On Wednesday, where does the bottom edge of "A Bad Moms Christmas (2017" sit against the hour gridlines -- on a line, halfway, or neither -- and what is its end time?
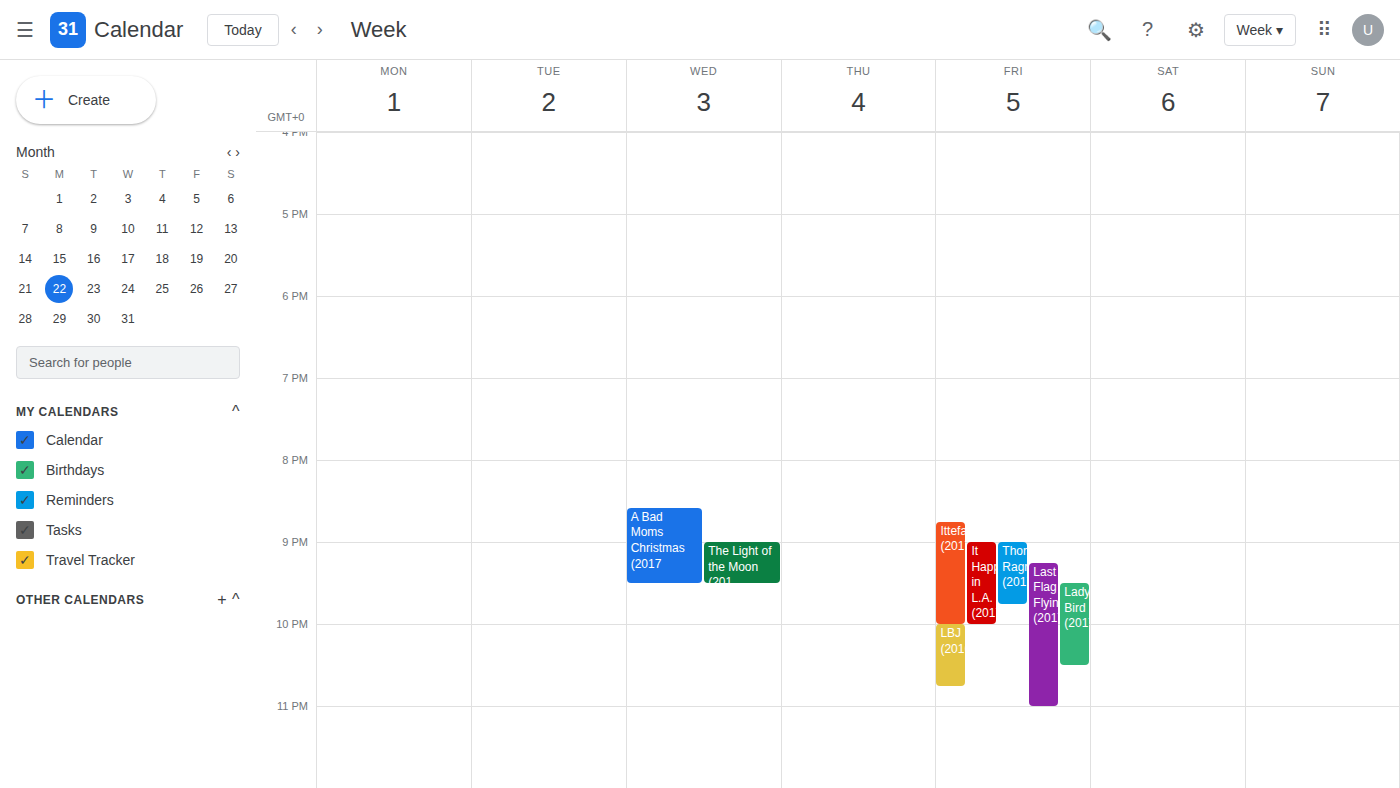
9:30 PM -- halfway between the 9 PM and 10 PM lines.